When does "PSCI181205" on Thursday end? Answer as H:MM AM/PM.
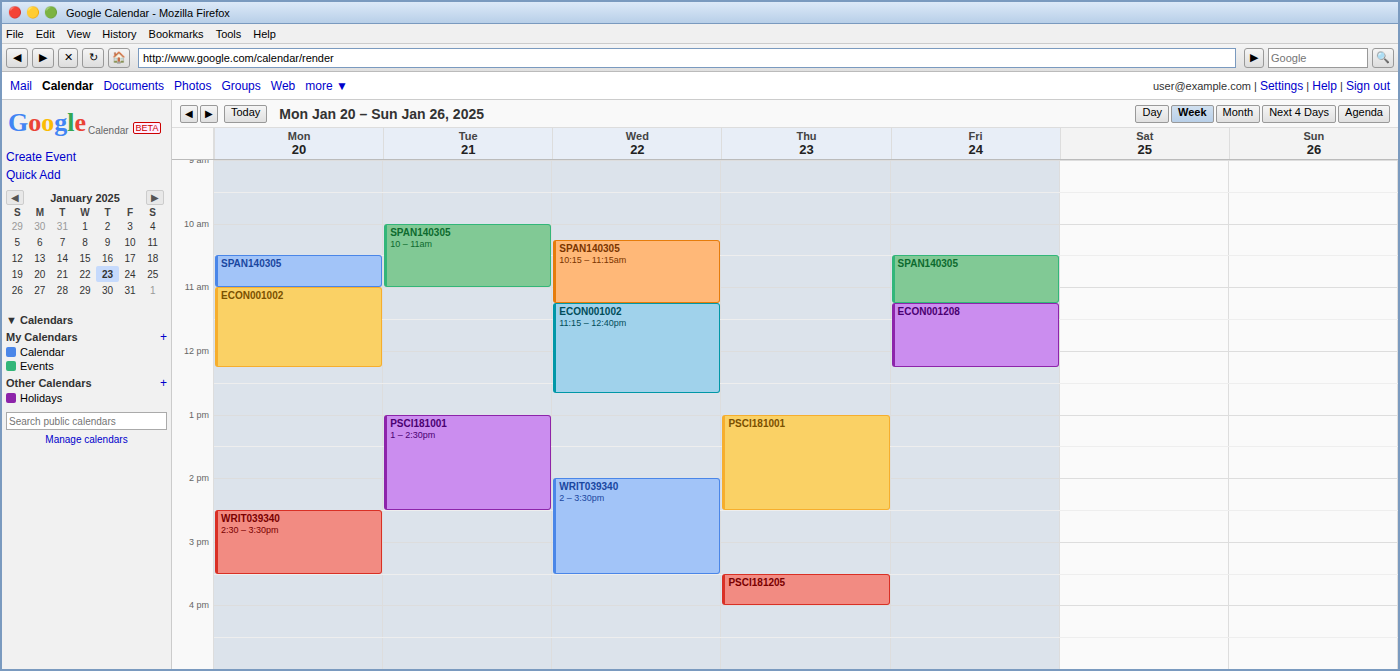
4:00 PM